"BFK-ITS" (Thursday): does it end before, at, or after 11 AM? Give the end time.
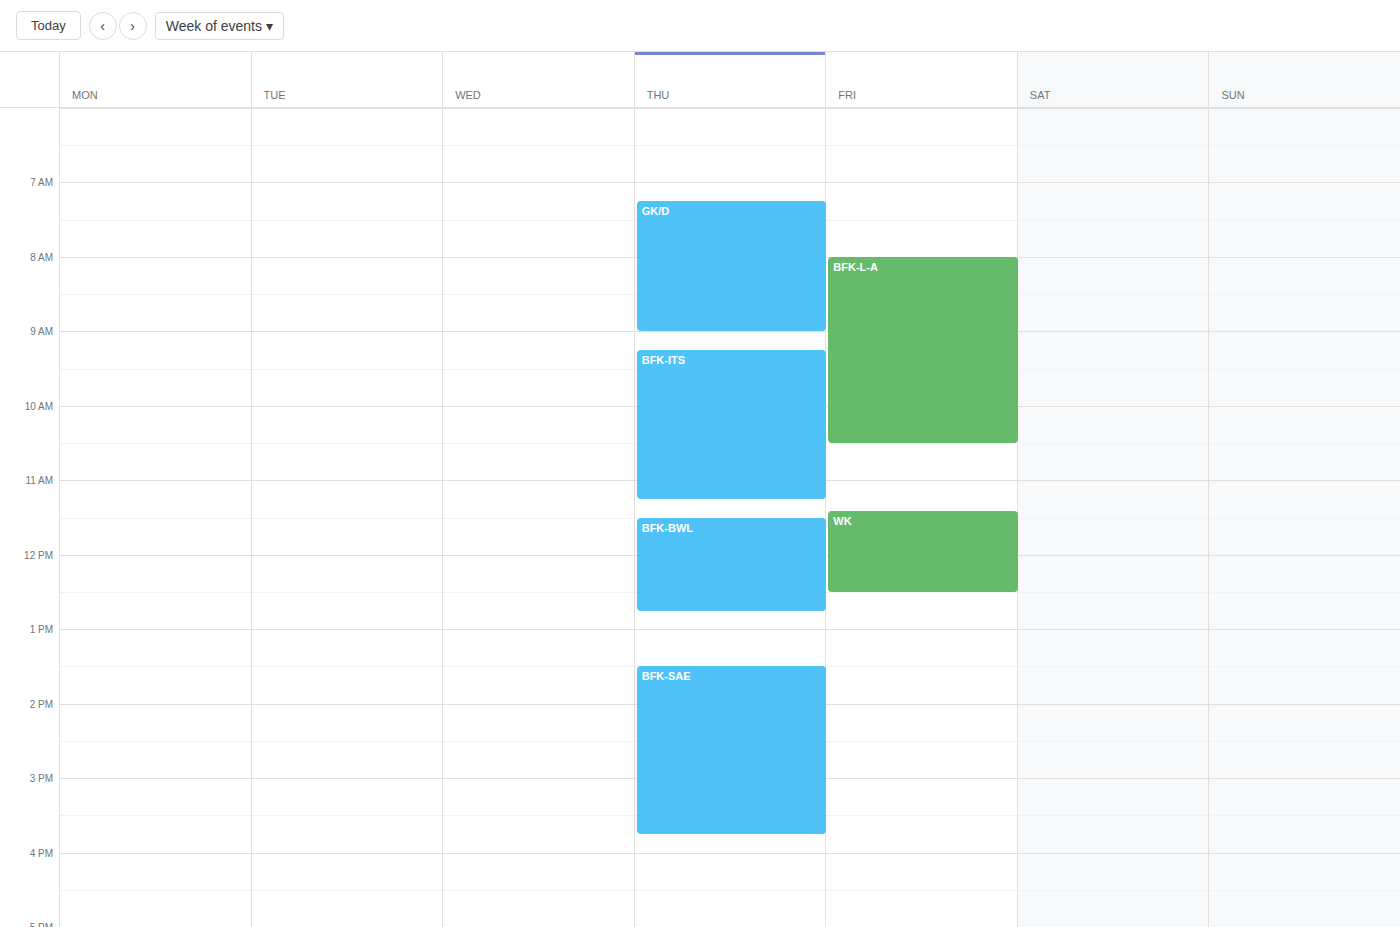
11:15 AM -- after 11 AM, 15 minutes below the 11 AM line.